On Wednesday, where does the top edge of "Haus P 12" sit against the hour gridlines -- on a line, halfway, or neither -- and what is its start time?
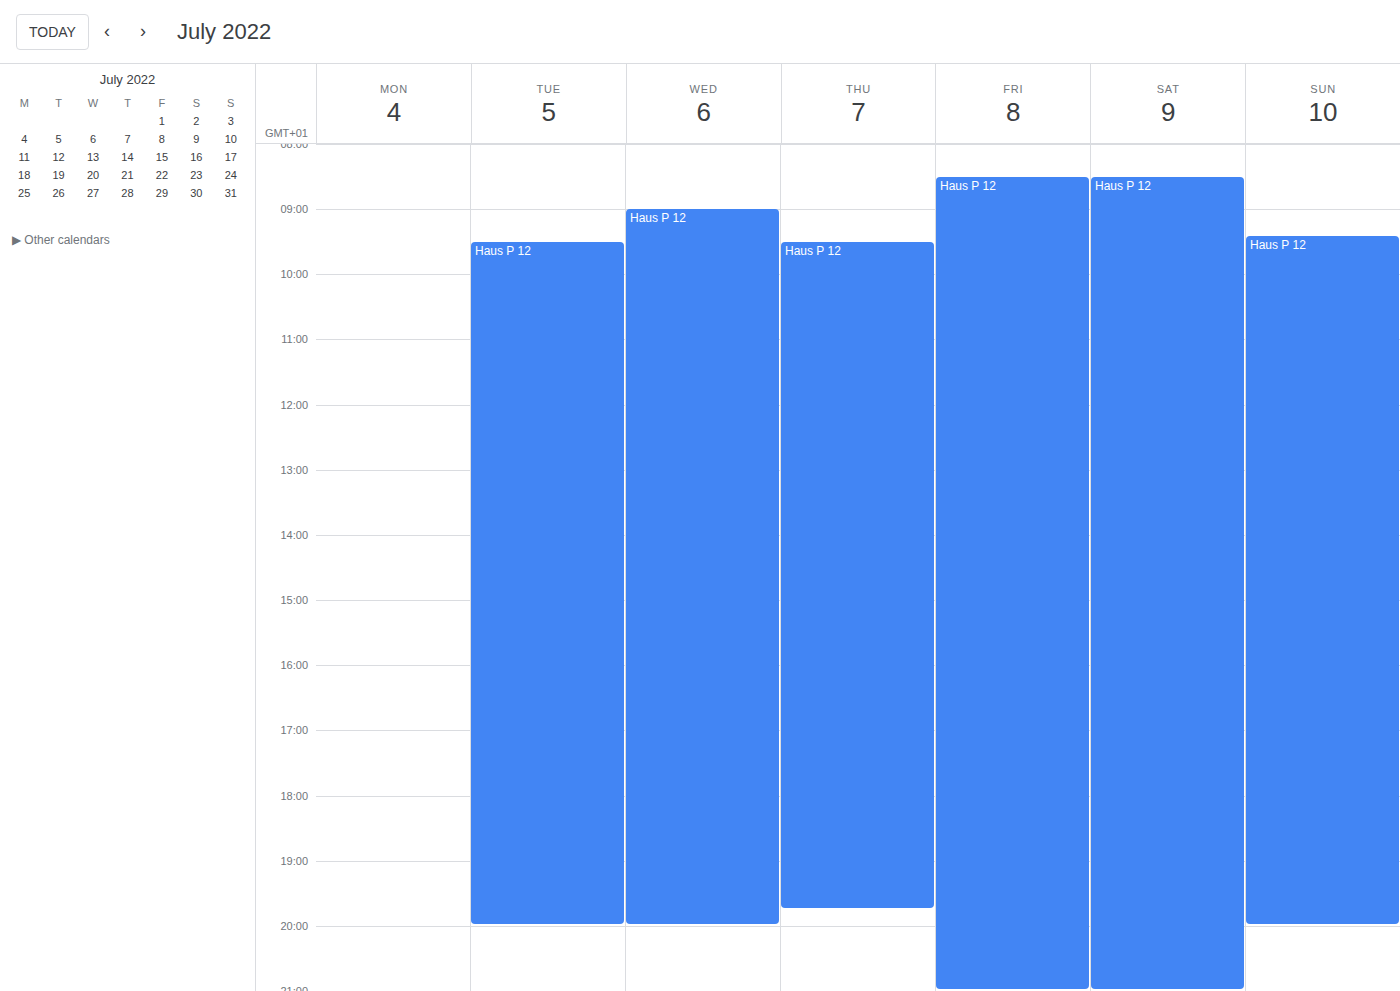
9:00 AM -- exactly on the 9 AM line.